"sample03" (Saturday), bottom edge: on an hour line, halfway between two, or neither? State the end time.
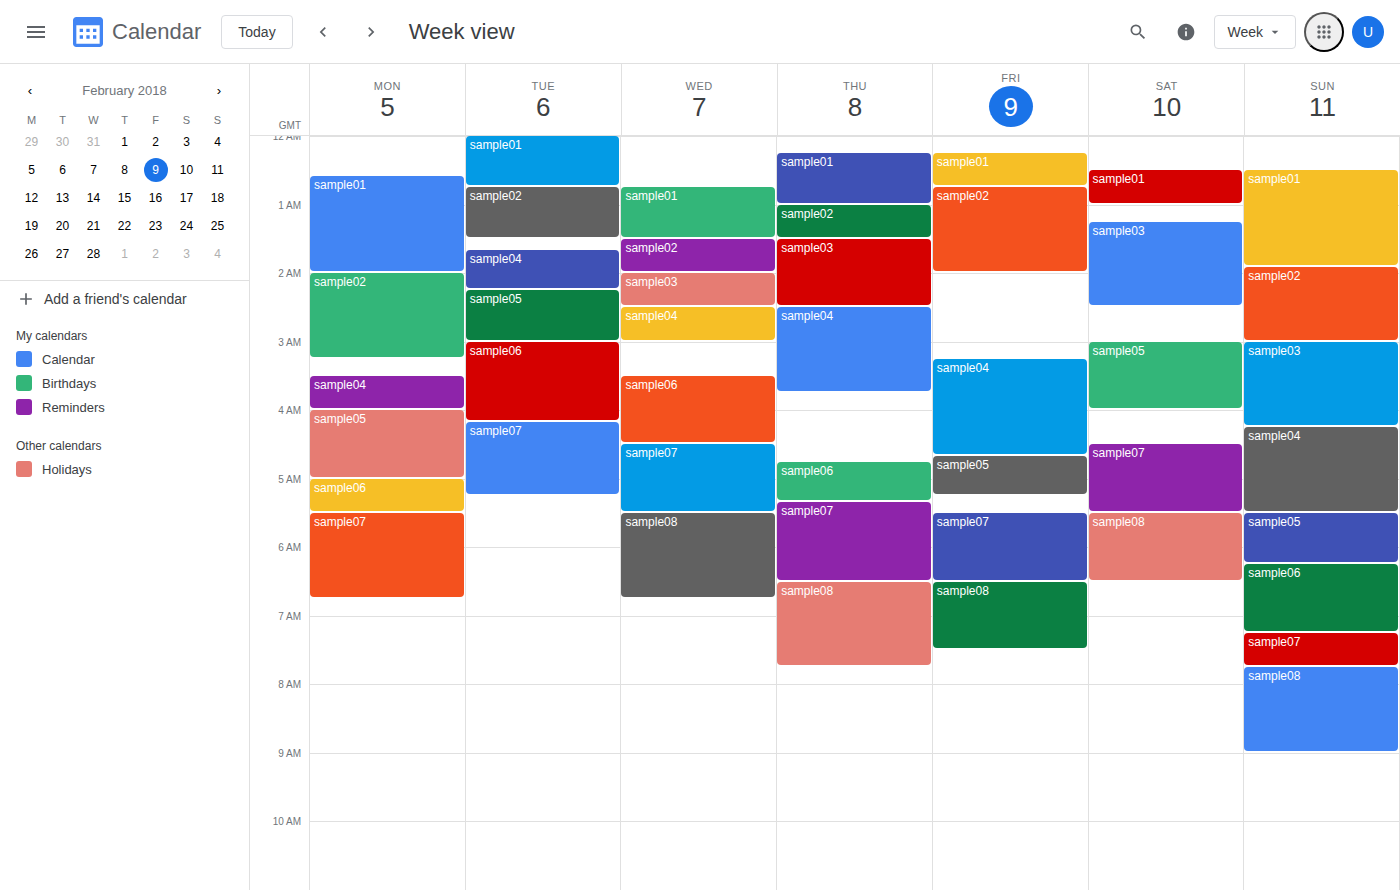
2:30 AM -- halfway between the 2 AM and 3 AM lines.